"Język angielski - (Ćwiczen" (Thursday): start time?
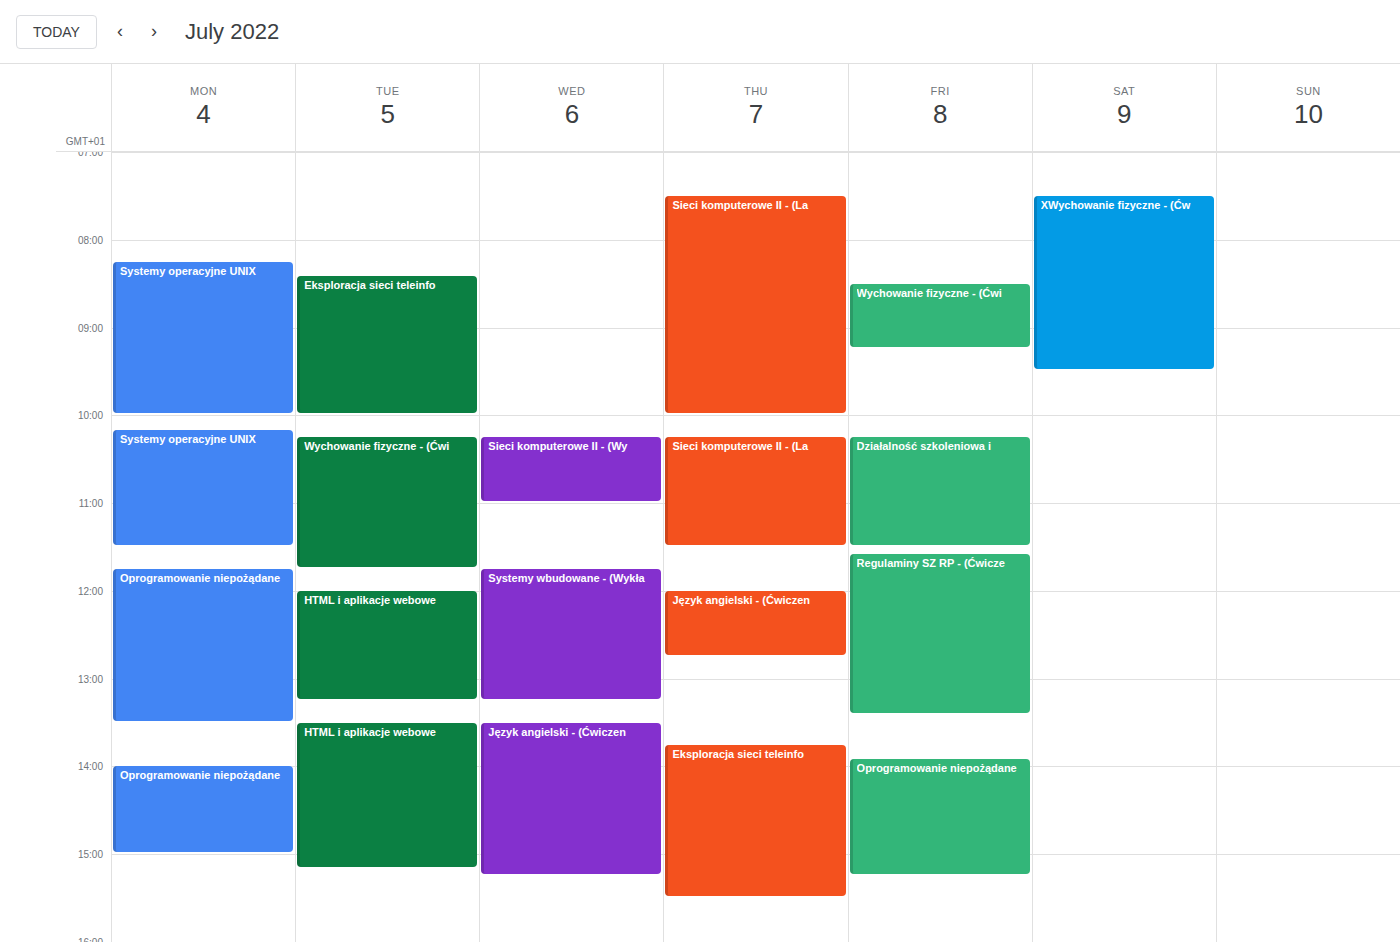
12:00 PM